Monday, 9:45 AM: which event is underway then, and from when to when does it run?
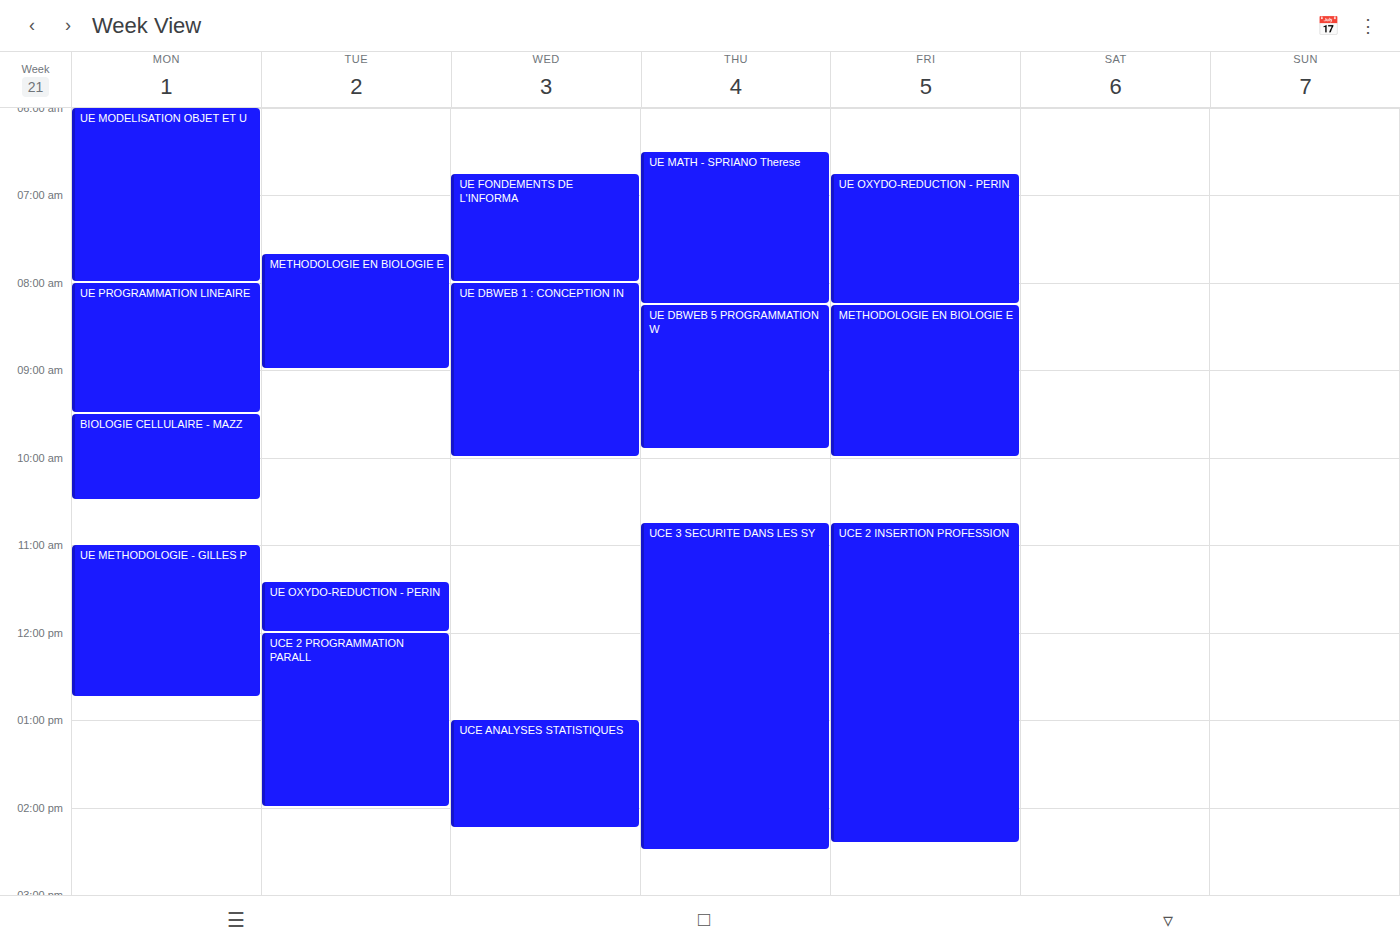
"BIOLOGIE CELLULAIRE - MAZZ", 9:30 AM to 10:30 AM